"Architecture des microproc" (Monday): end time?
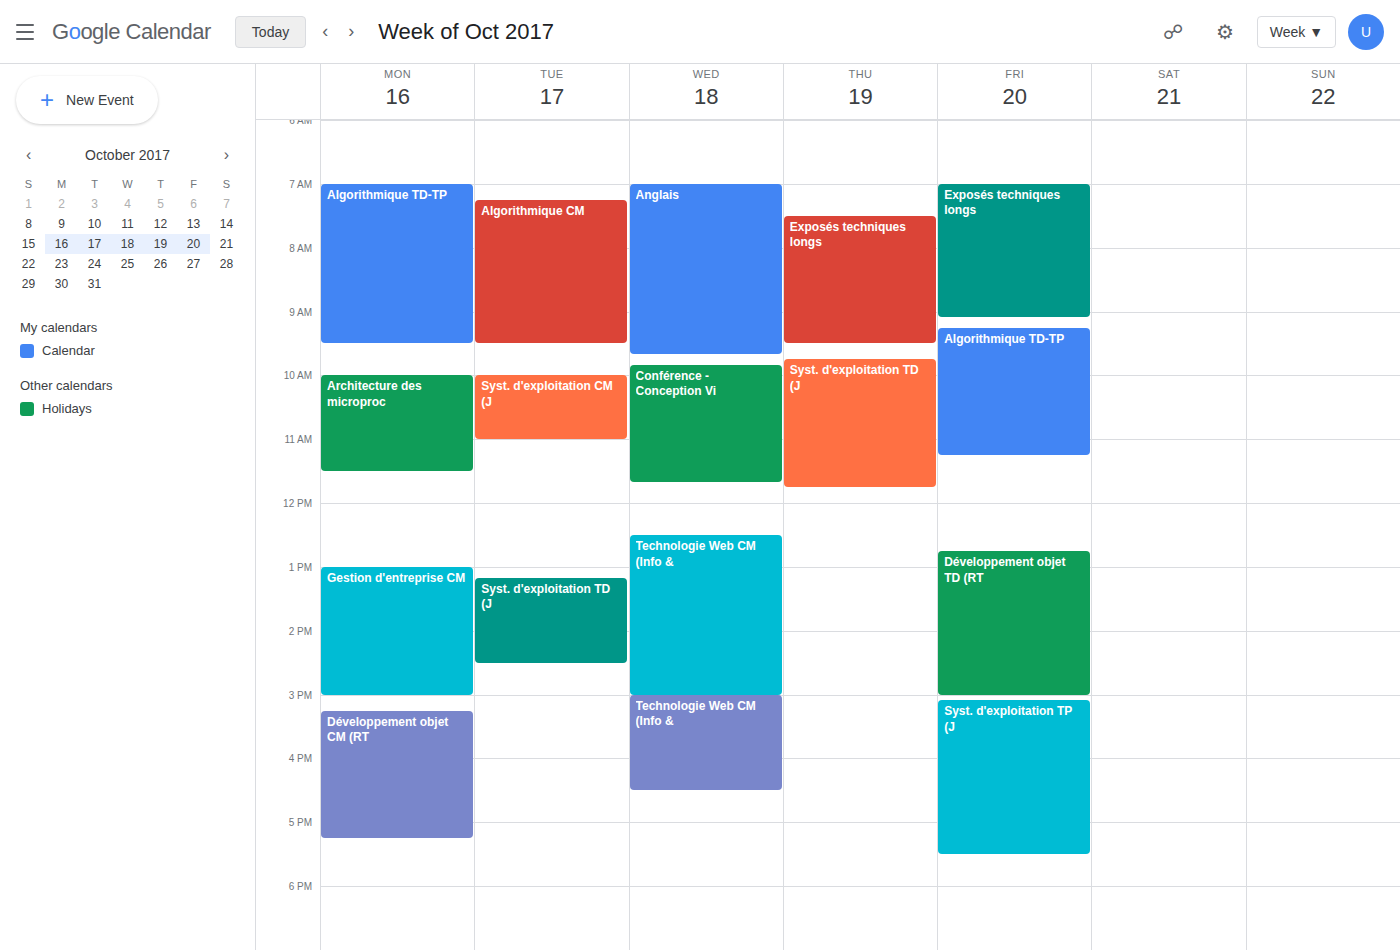
11:30